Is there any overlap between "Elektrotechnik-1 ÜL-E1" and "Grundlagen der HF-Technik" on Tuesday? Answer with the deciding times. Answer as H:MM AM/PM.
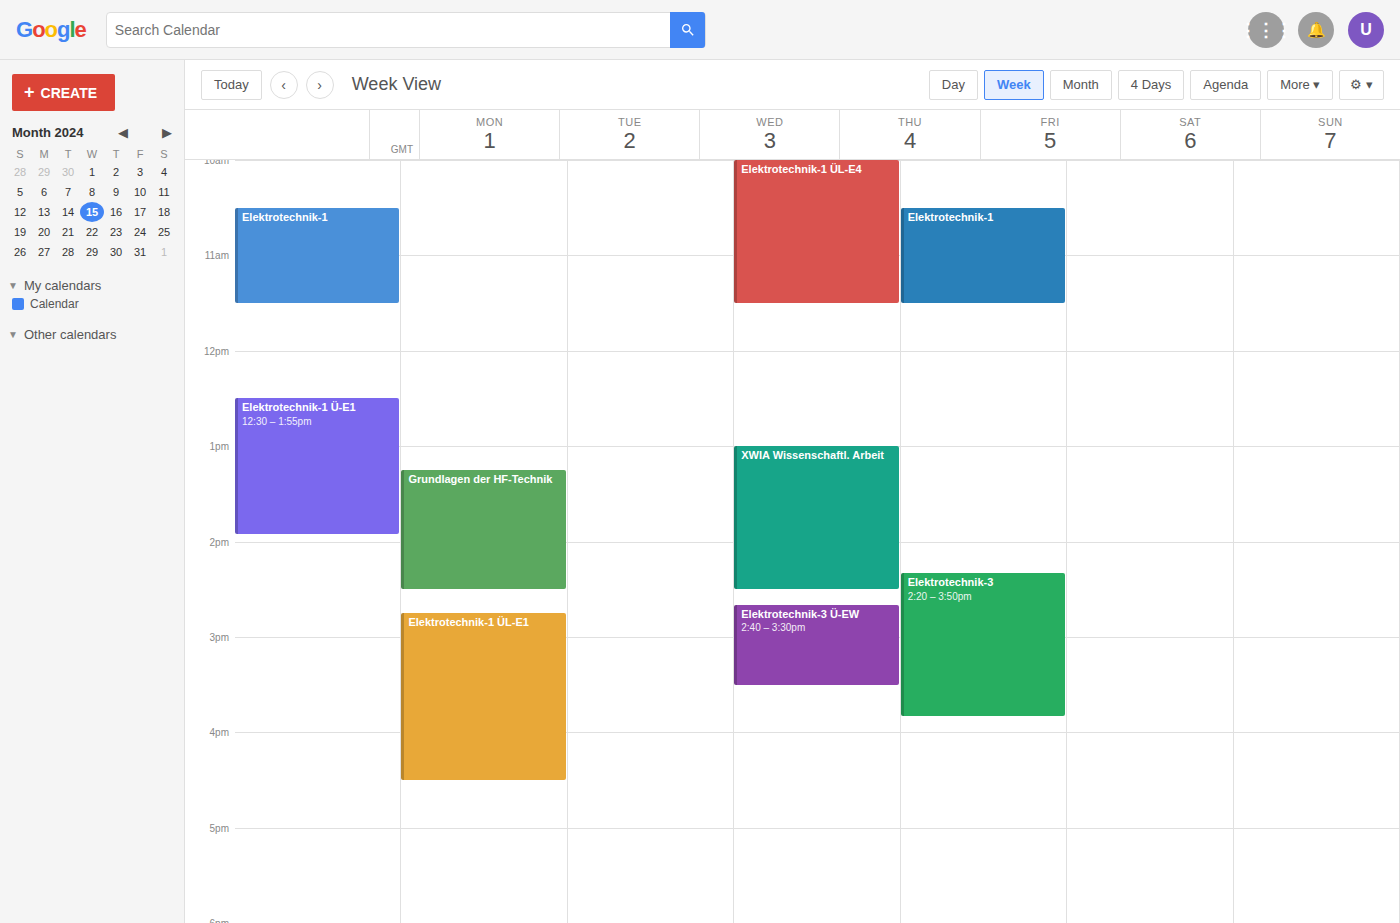
"Grundlagen der HF-Technik" ends at 2:30 PM and "Elektrotechnik-1 ÜL-E1" starts at 2:45 PM -- no overlap.